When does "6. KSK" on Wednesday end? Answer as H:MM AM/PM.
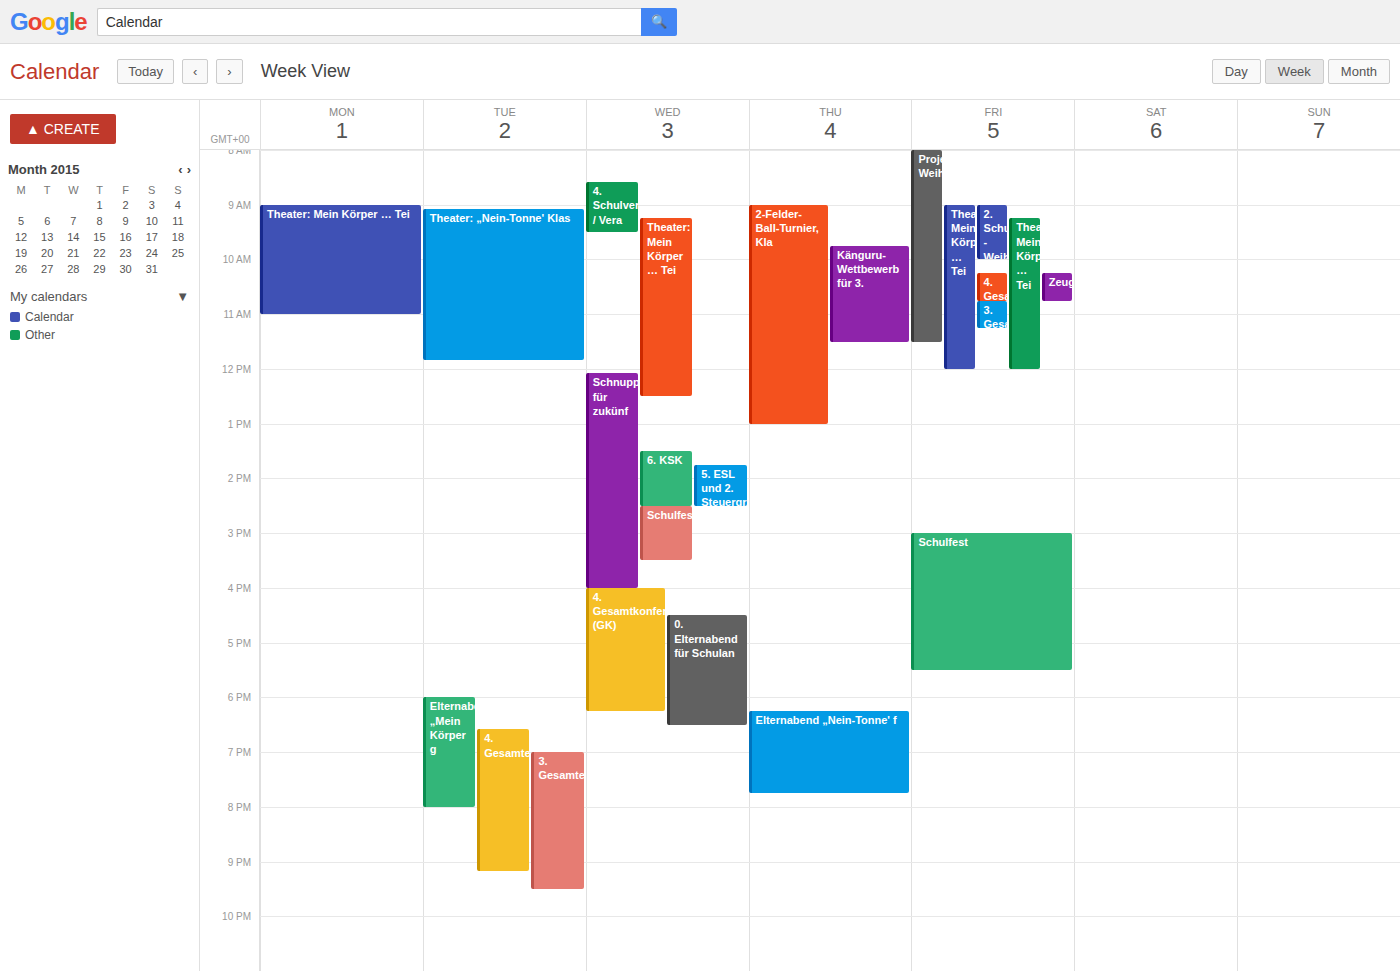
2:30 PM